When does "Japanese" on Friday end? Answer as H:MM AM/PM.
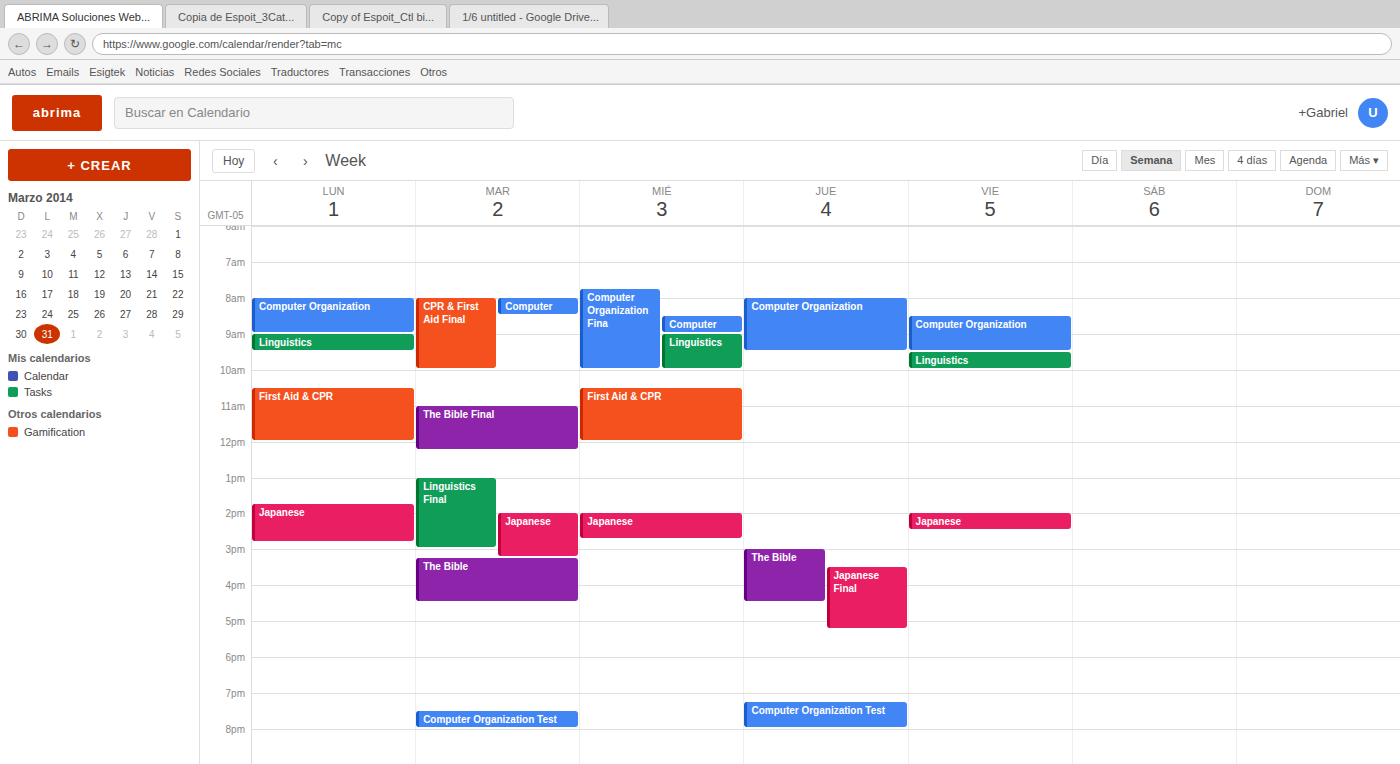
2:30 PM